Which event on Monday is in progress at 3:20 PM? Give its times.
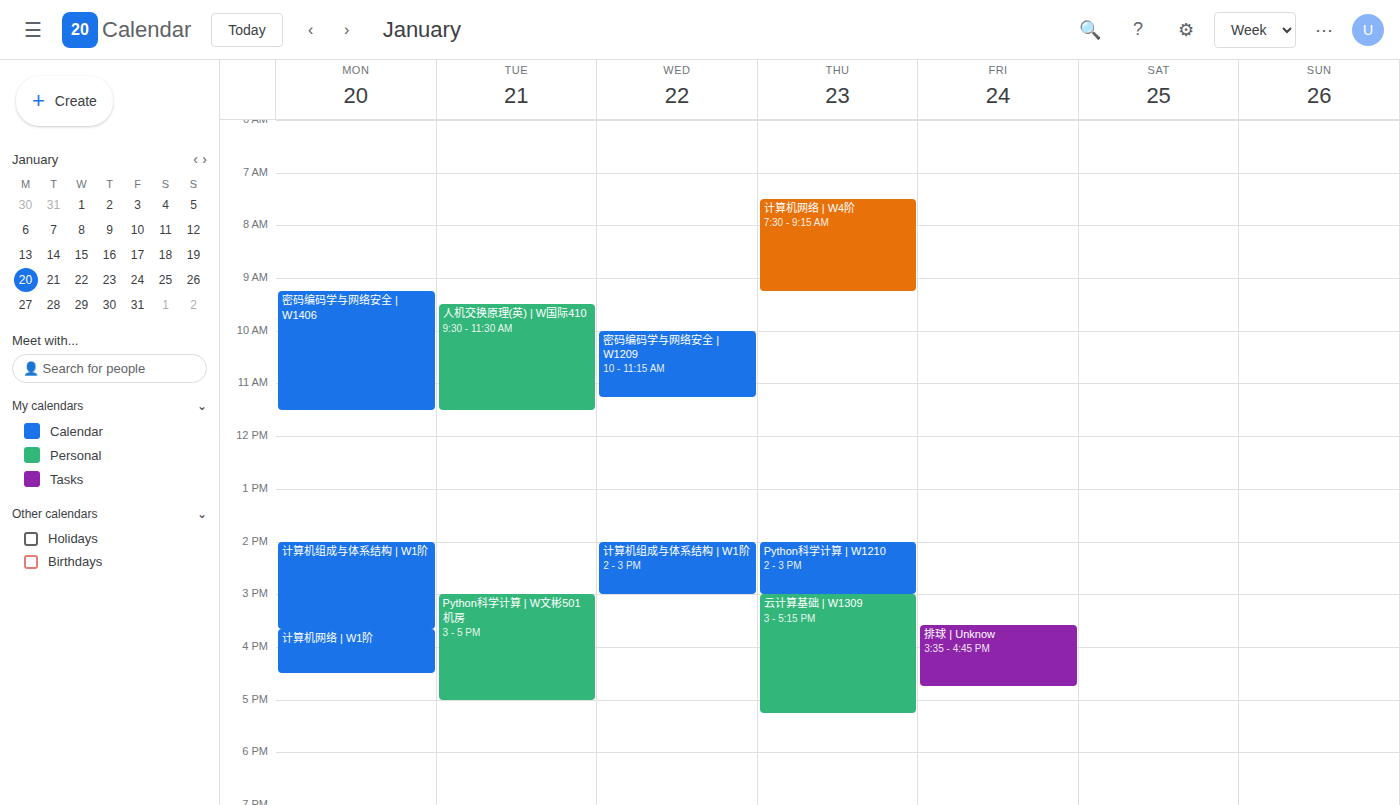
"计算机组成与体系结构 | W1阶", 2:00 PM to 3:40 PM